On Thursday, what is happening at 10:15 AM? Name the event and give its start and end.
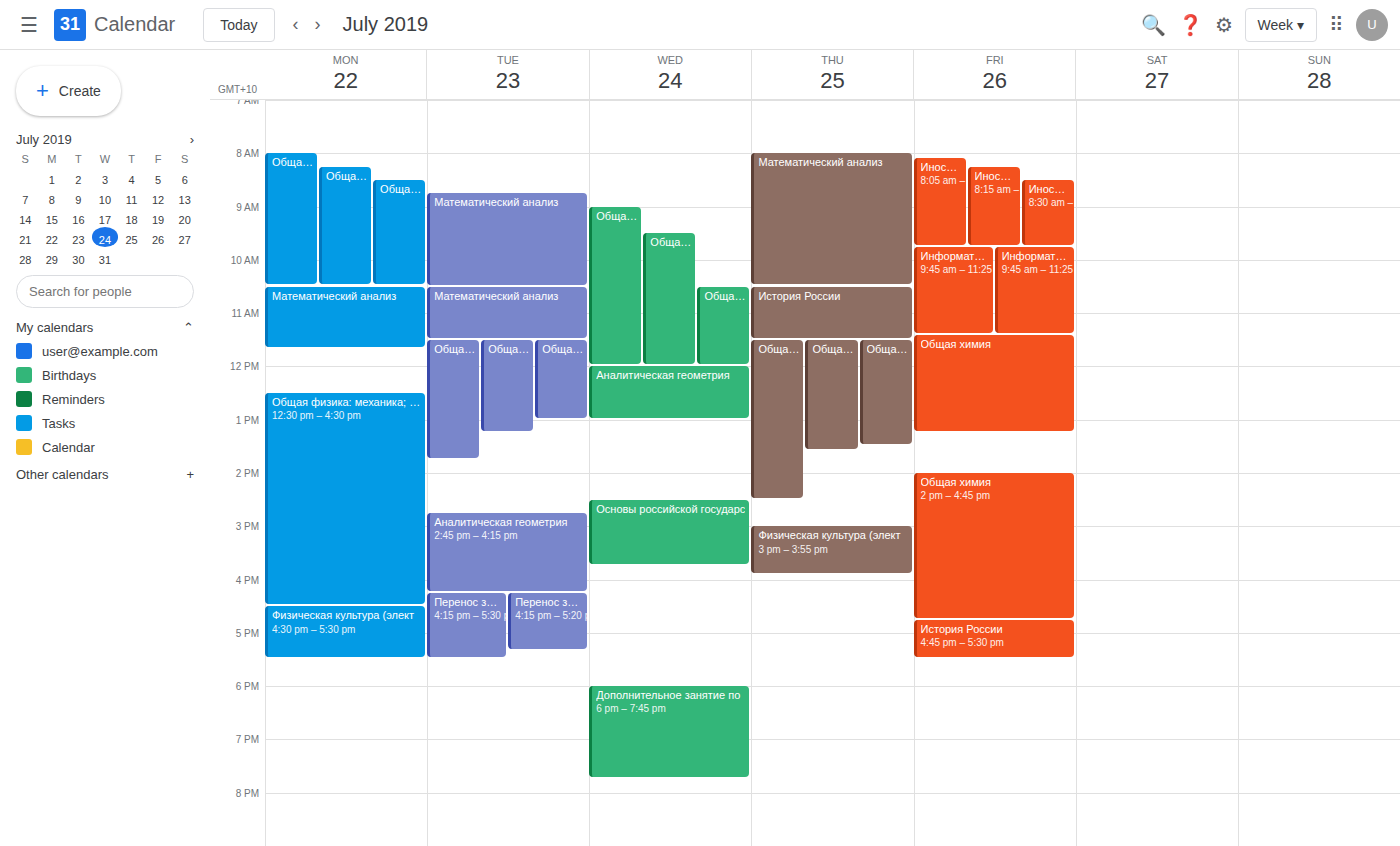
"Математический анализ", 8:00 AM to 10:30 AM